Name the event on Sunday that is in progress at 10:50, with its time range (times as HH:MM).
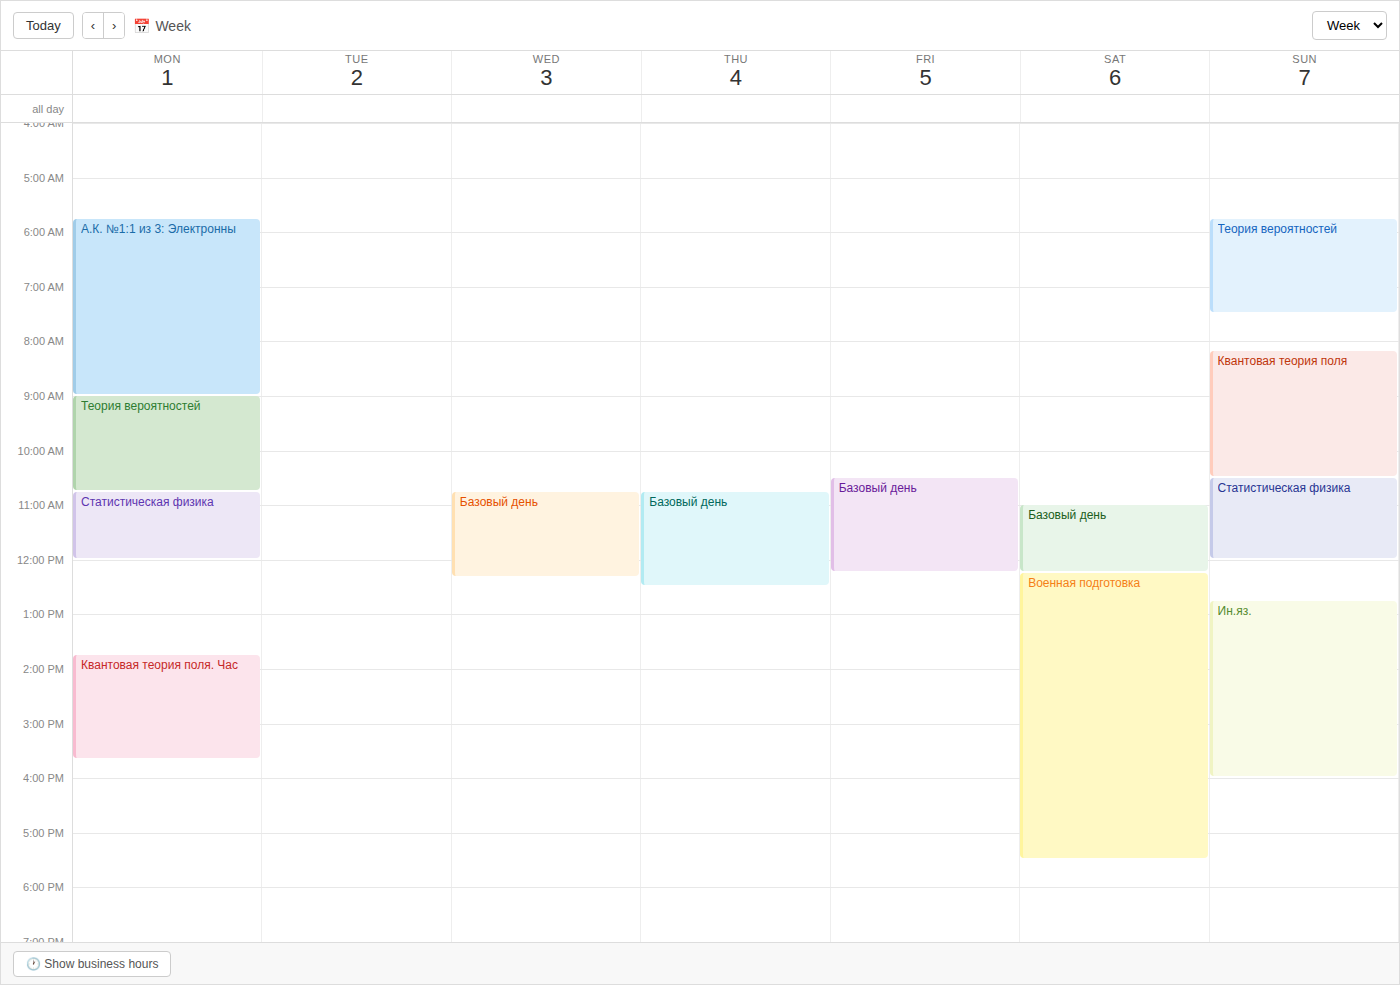
"Статистическая физика", 10:30 to 12:00